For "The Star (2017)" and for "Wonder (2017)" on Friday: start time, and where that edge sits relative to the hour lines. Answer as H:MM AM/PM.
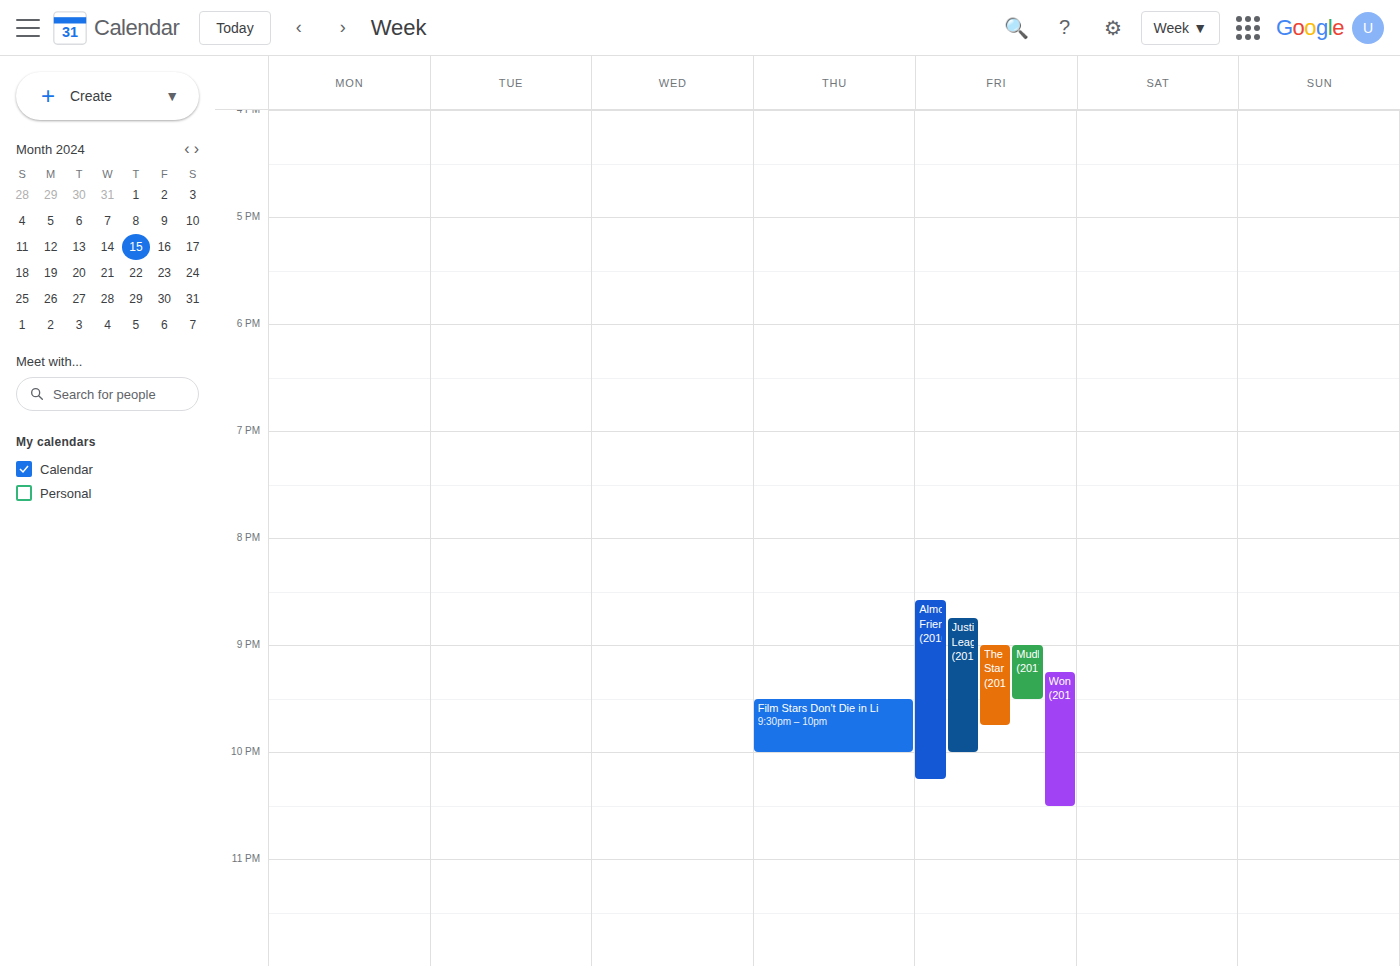
"The Star (2017)": 9:00 PM, exactly on the 9 PM line. "Wonder (2017)": 9:15 PM, neither: a quarter of the way from the 9 PM line to the 10 PM line.